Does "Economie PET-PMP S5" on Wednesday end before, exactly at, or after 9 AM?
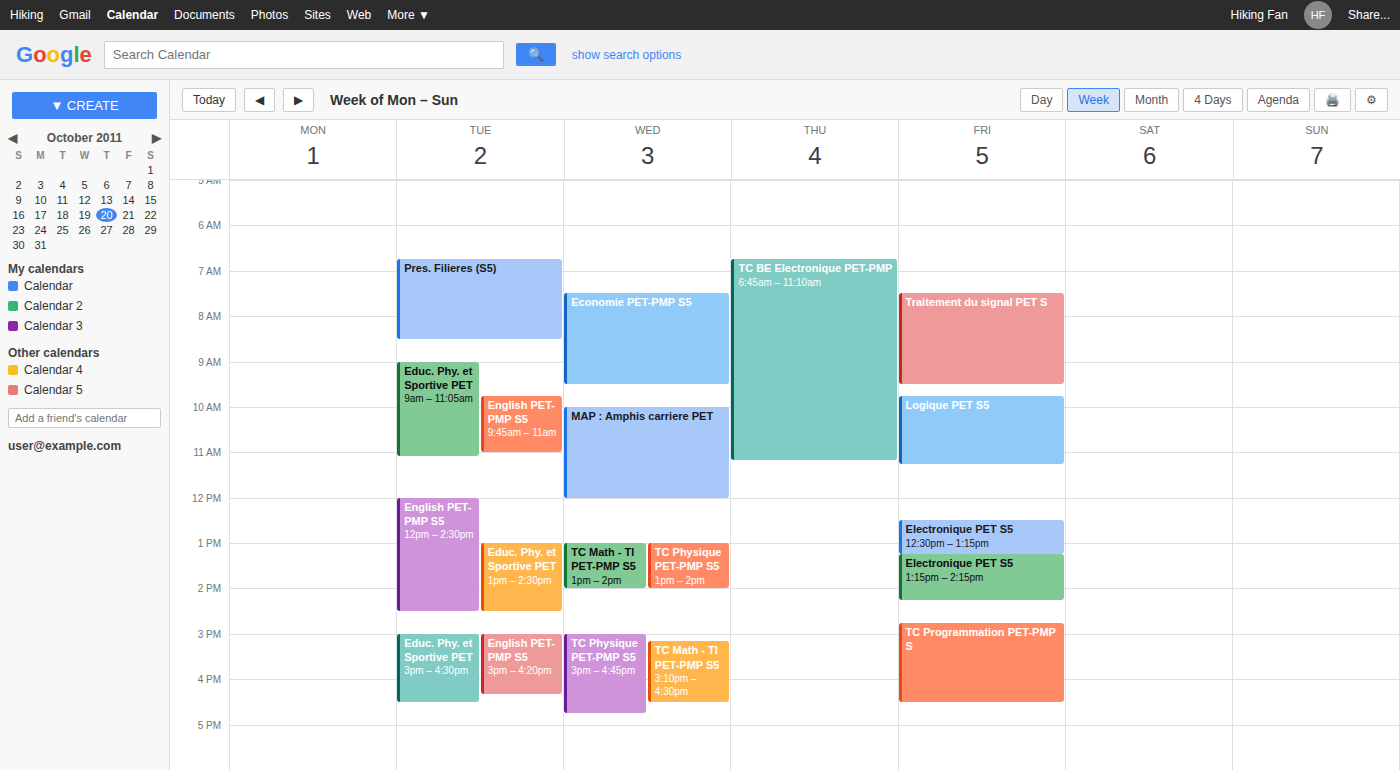
9:30 AM -- after 9 AM, 30 minutes below the 9 AM line.